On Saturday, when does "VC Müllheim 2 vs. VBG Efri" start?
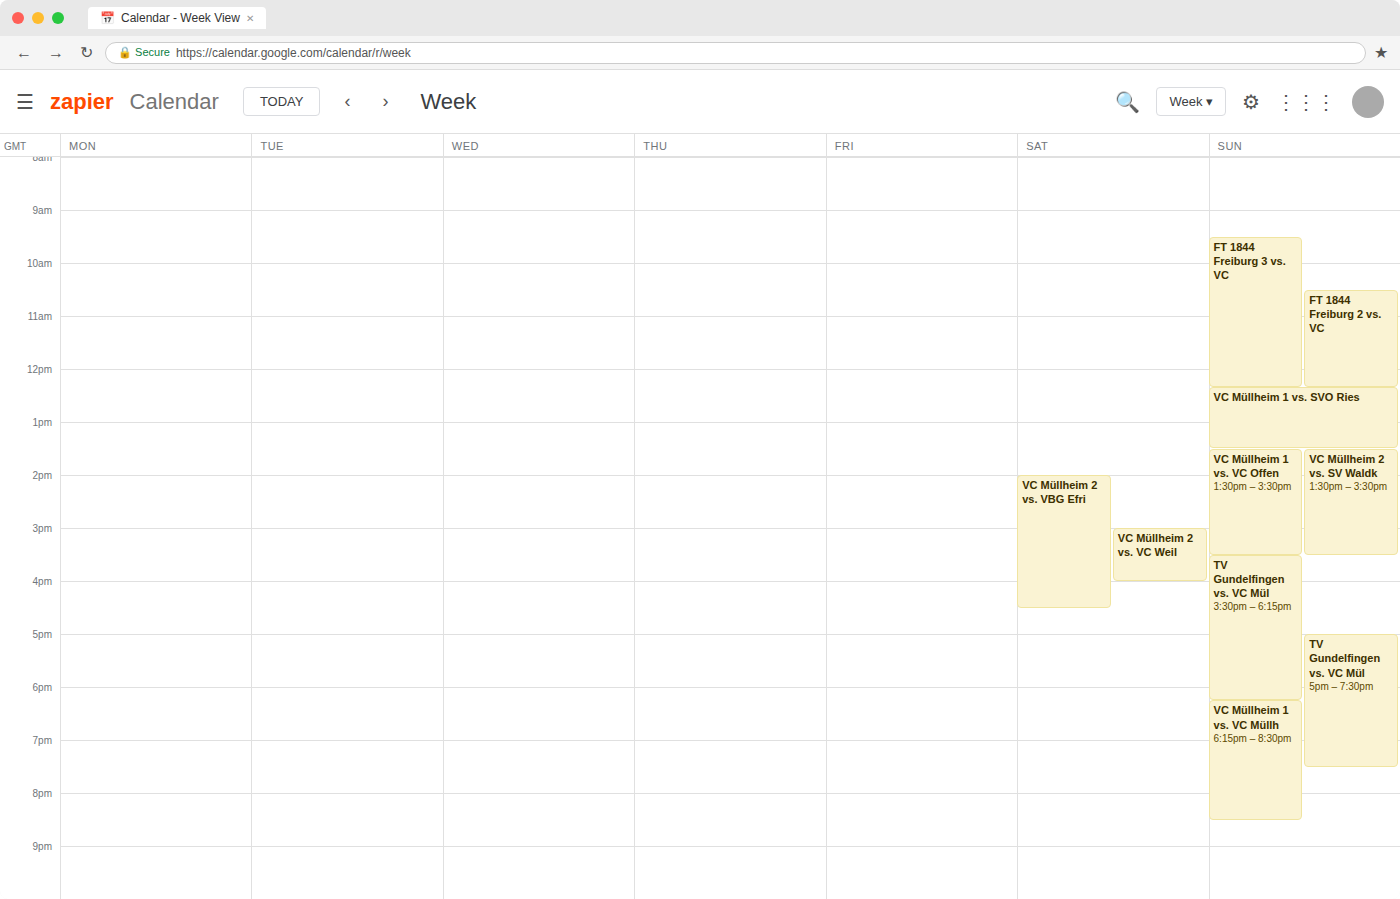
2:00 PM